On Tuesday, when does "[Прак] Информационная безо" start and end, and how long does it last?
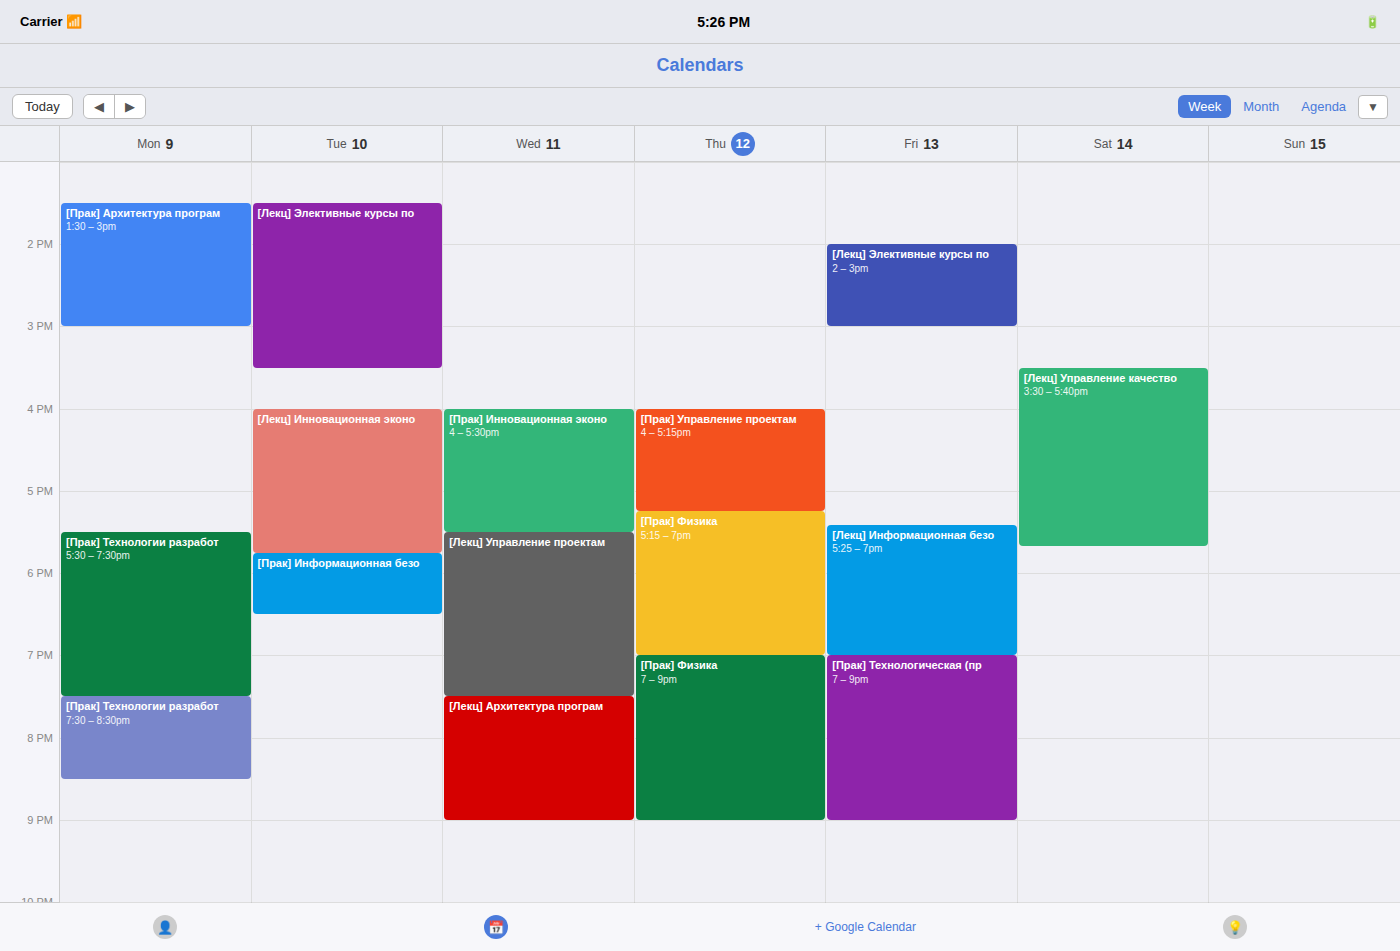
5:45 PM to 6:30 PM, 45 minutes